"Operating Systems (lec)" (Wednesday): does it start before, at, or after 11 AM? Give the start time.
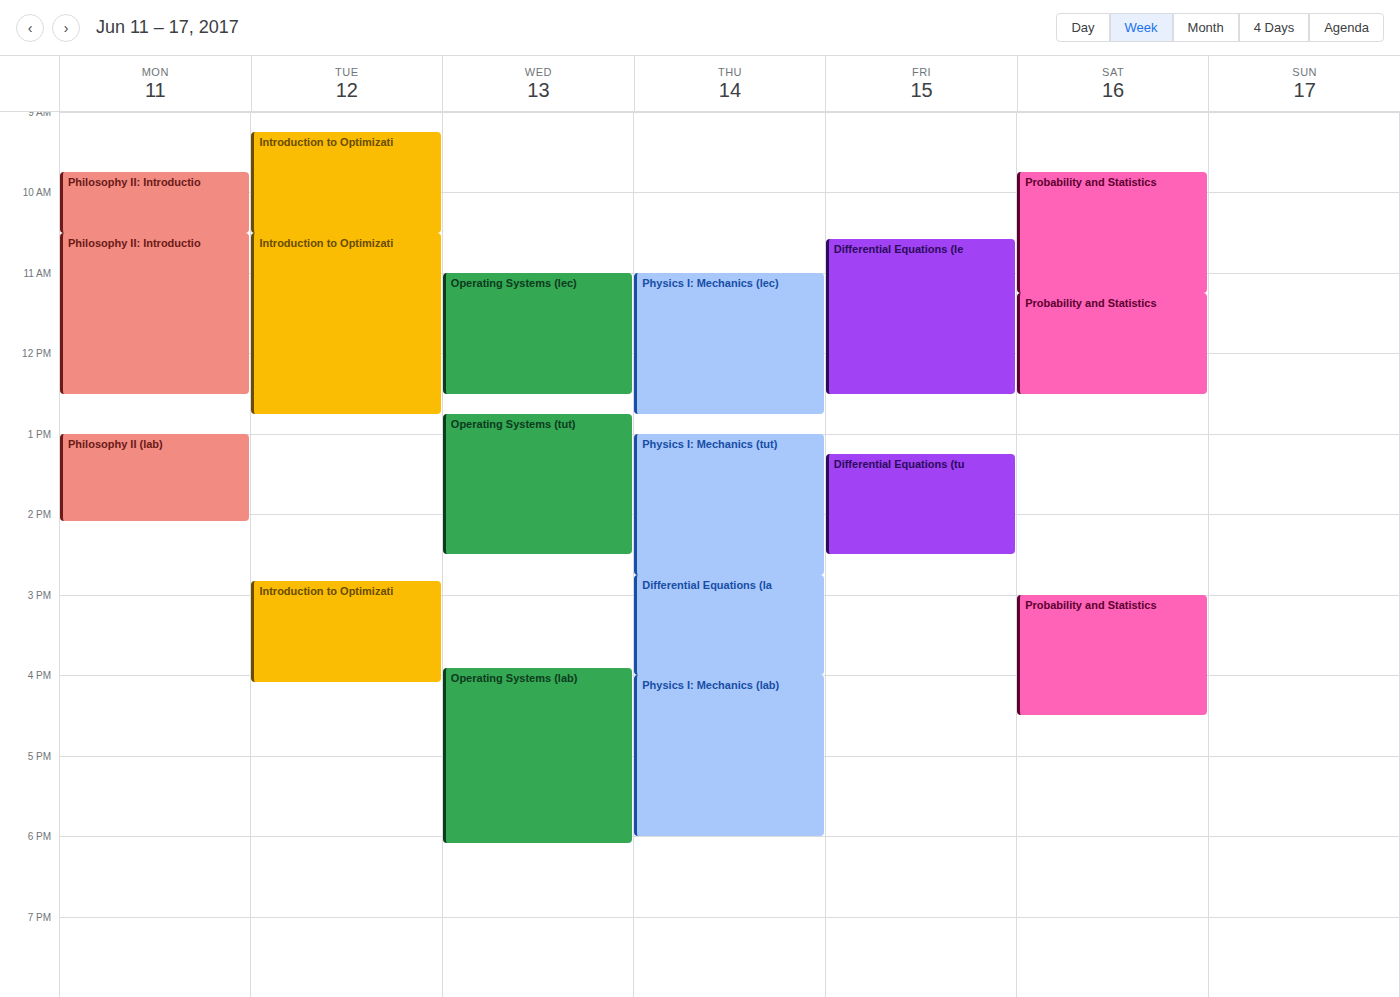
11:00 AM -- exactly at 11 AM, on the 11 AM line.